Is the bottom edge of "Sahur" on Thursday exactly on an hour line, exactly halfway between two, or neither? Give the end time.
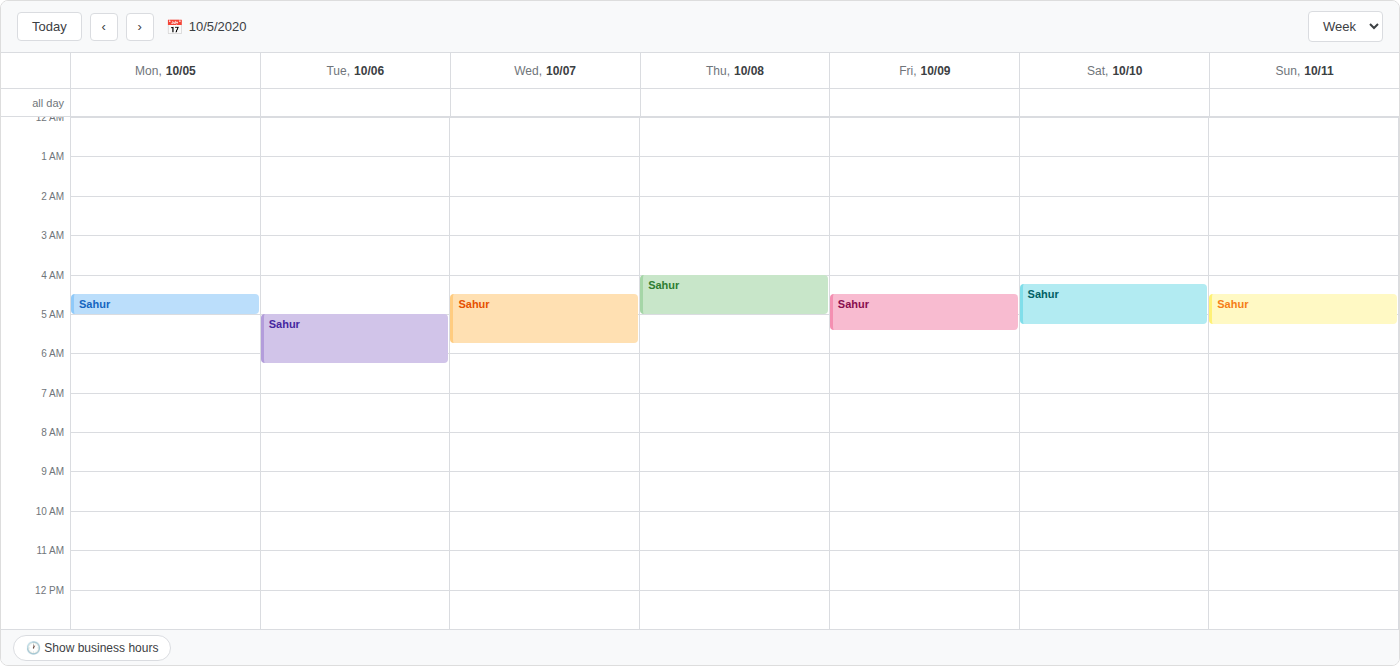
5:00 AM -- exactly on the 5 AM line.